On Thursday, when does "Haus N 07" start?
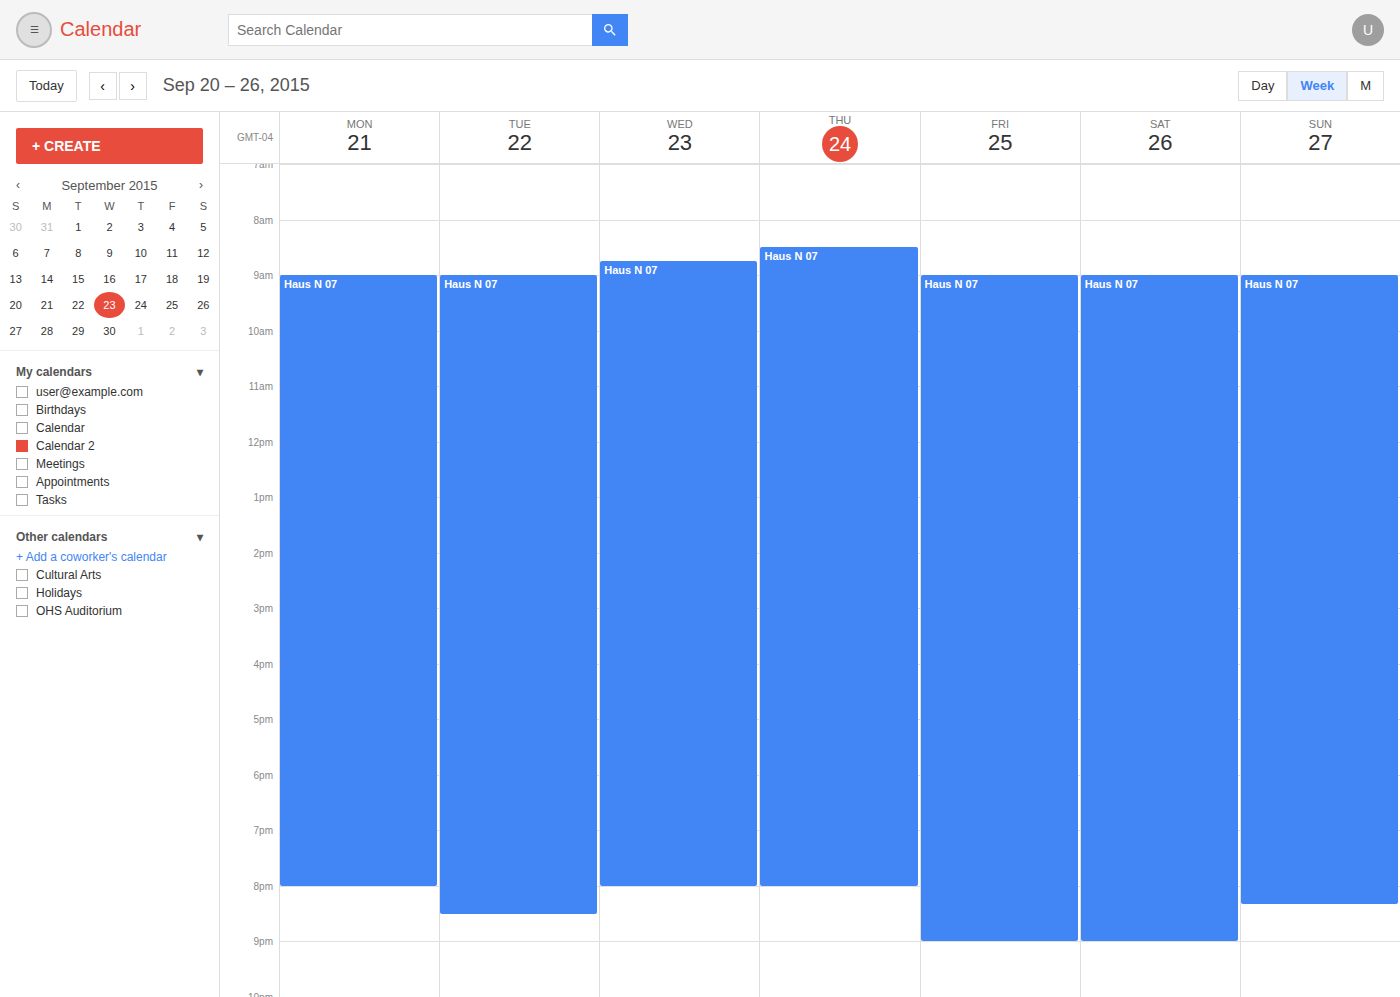
8:30 AM